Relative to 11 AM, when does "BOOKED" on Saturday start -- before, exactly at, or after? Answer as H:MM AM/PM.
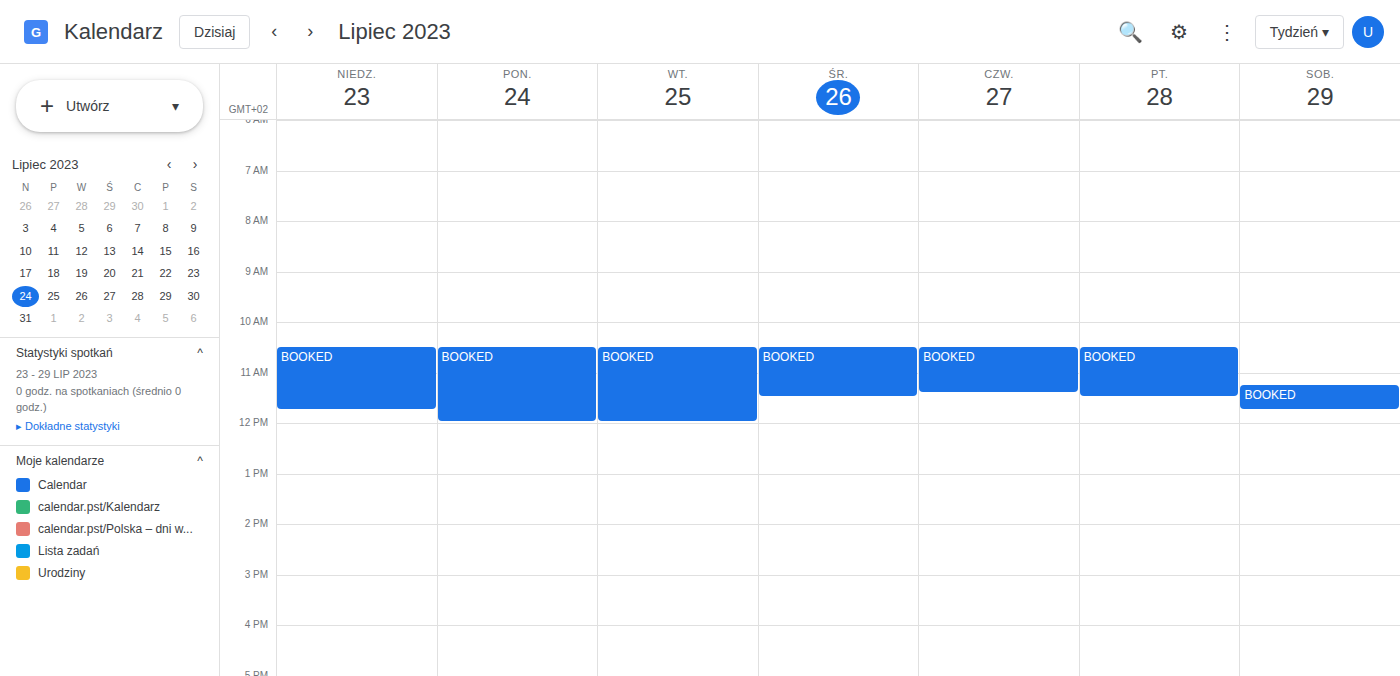
11:15 AM -- after 11 AM, 15 minutes below the 11 AM line.